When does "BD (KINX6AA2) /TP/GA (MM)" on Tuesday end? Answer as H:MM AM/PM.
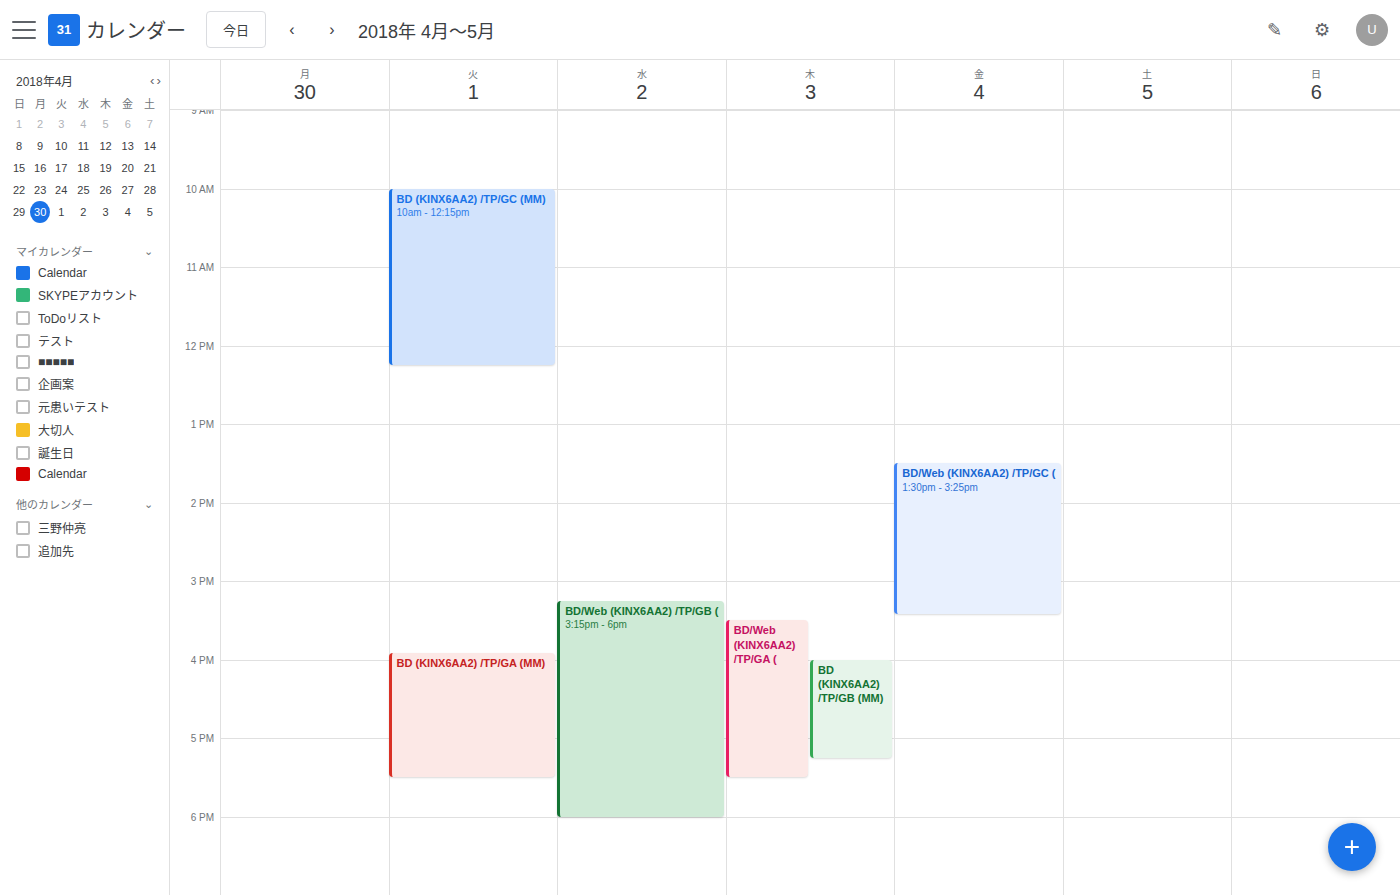
5:30 PM